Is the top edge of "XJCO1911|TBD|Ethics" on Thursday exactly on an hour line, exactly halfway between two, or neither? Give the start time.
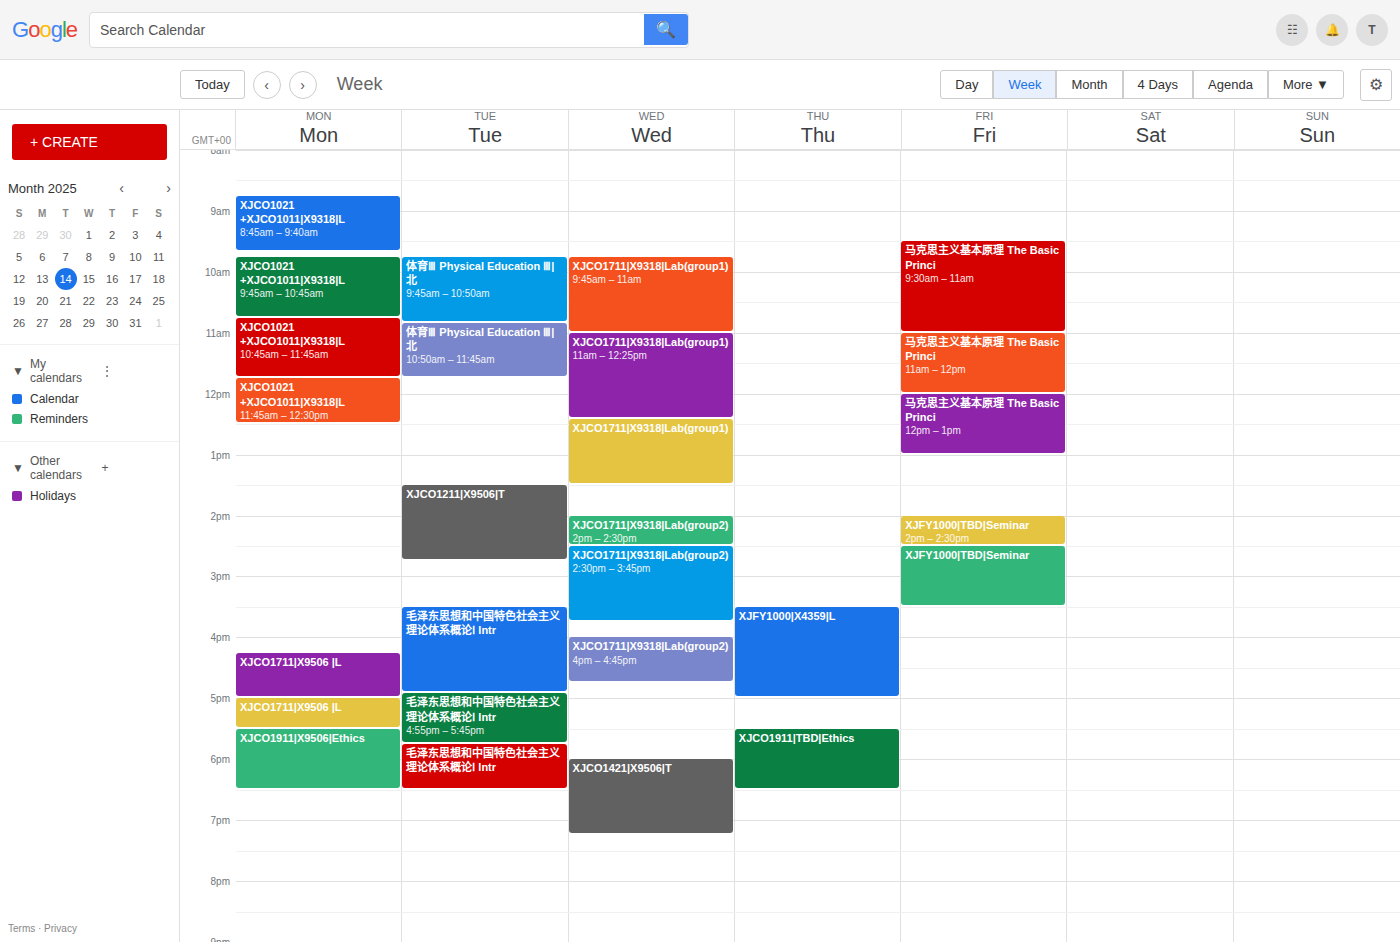
5:30 PM -- halfway between the 5 PM and 6 PM lines.